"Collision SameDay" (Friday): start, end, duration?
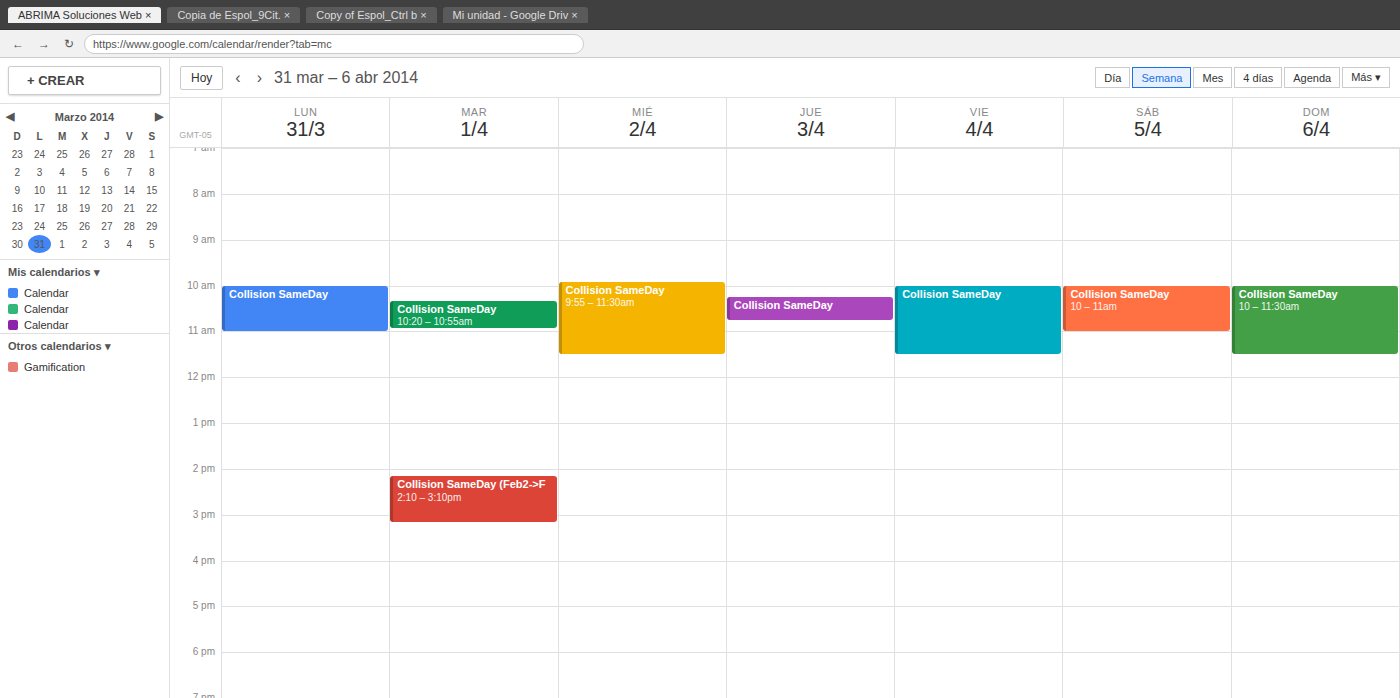
10:00 AM to 11:30 AM, 1 hour 30 minutes